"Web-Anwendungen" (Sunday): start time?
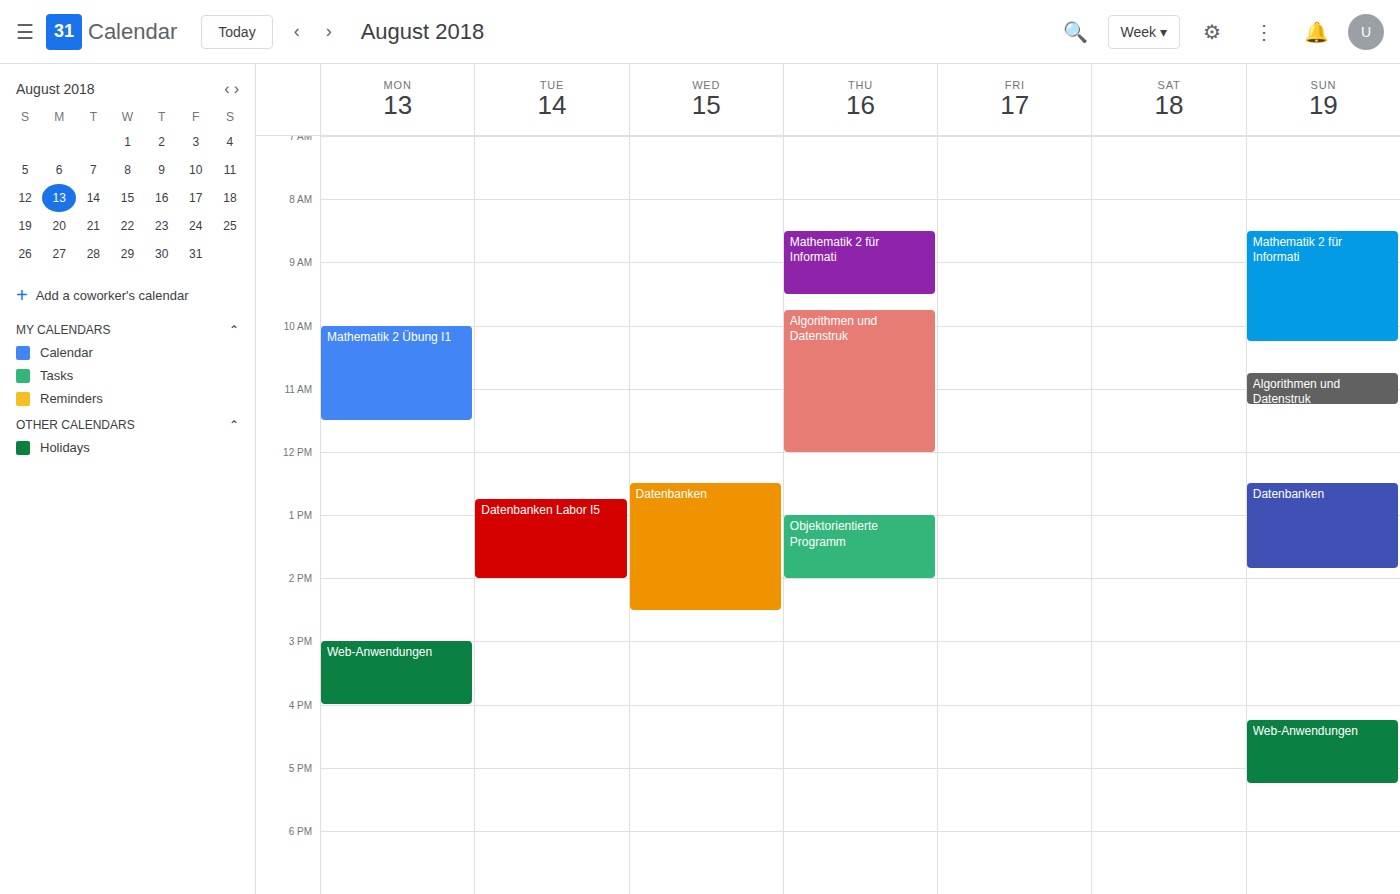
4:15 PM